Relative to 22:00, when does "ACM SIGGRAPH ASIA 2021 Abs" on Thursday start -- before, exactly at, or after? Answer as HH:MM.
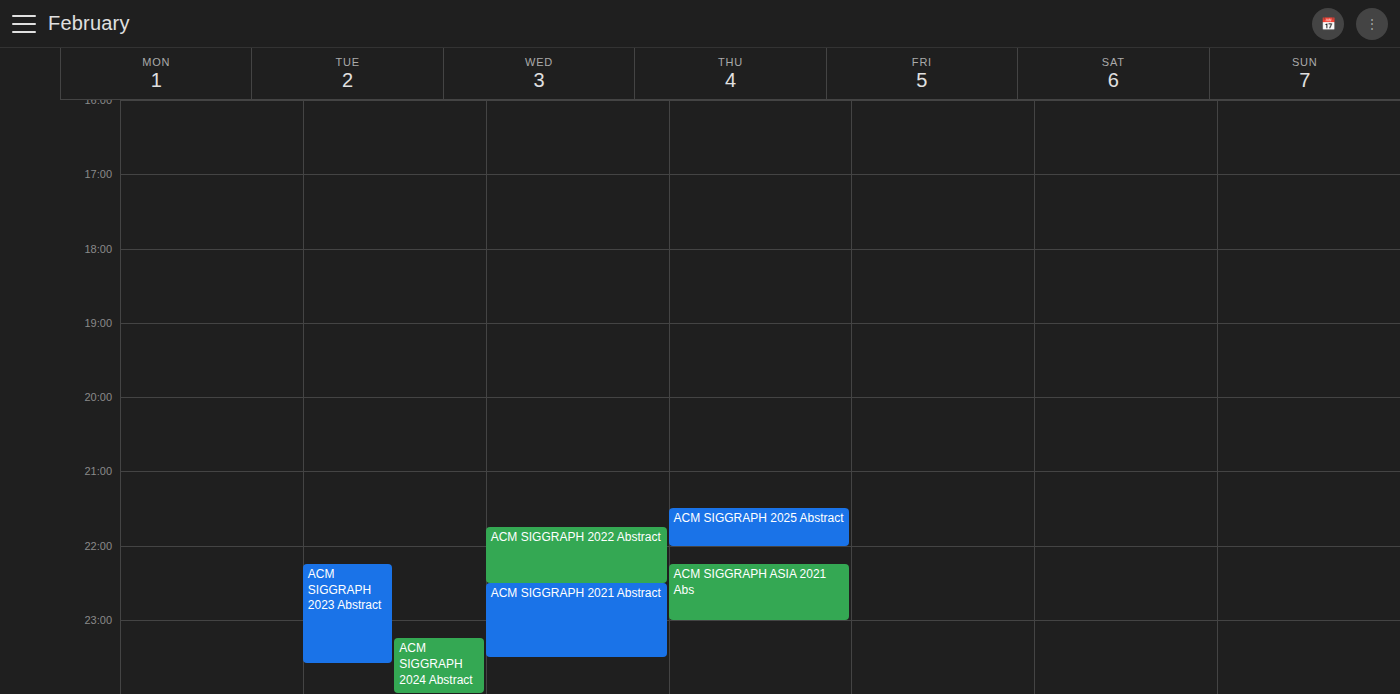
22:15 -- after 22:00, 15 minutes below the 22:00 line.